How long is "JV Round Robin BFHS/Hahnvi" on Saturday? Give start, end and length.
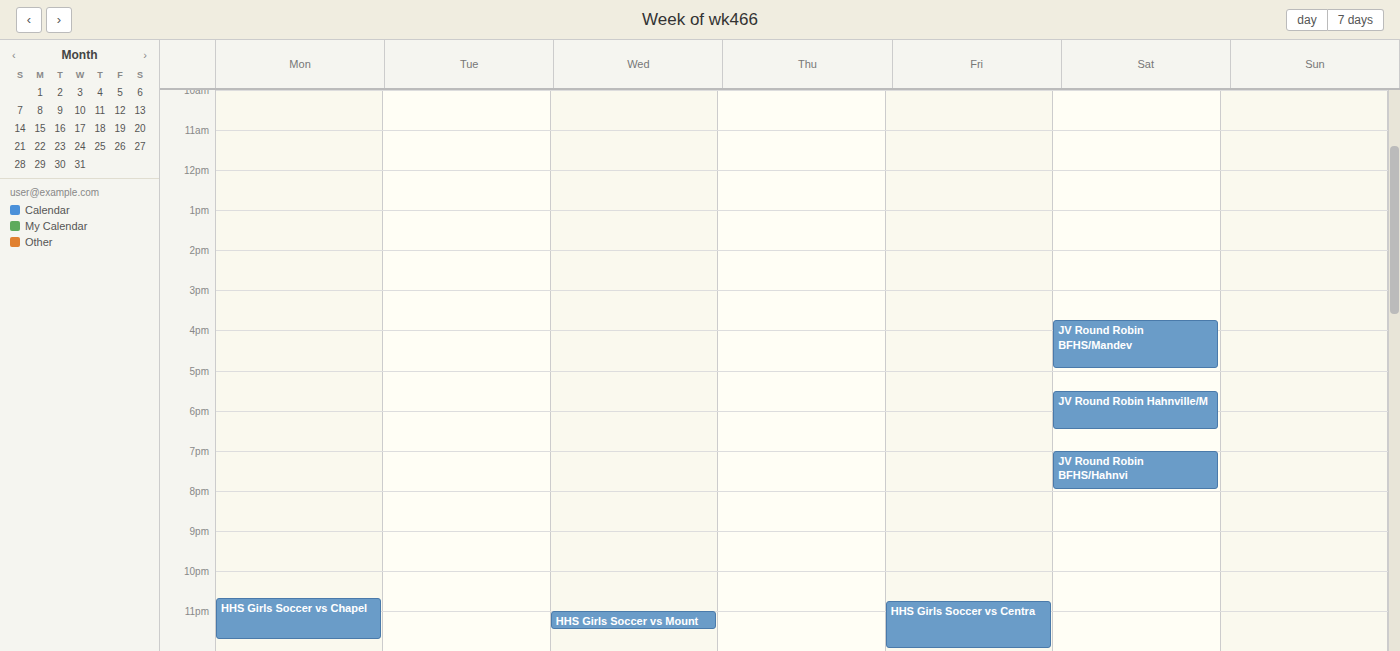
7:00 PM to 8:00 PM, 1 hour